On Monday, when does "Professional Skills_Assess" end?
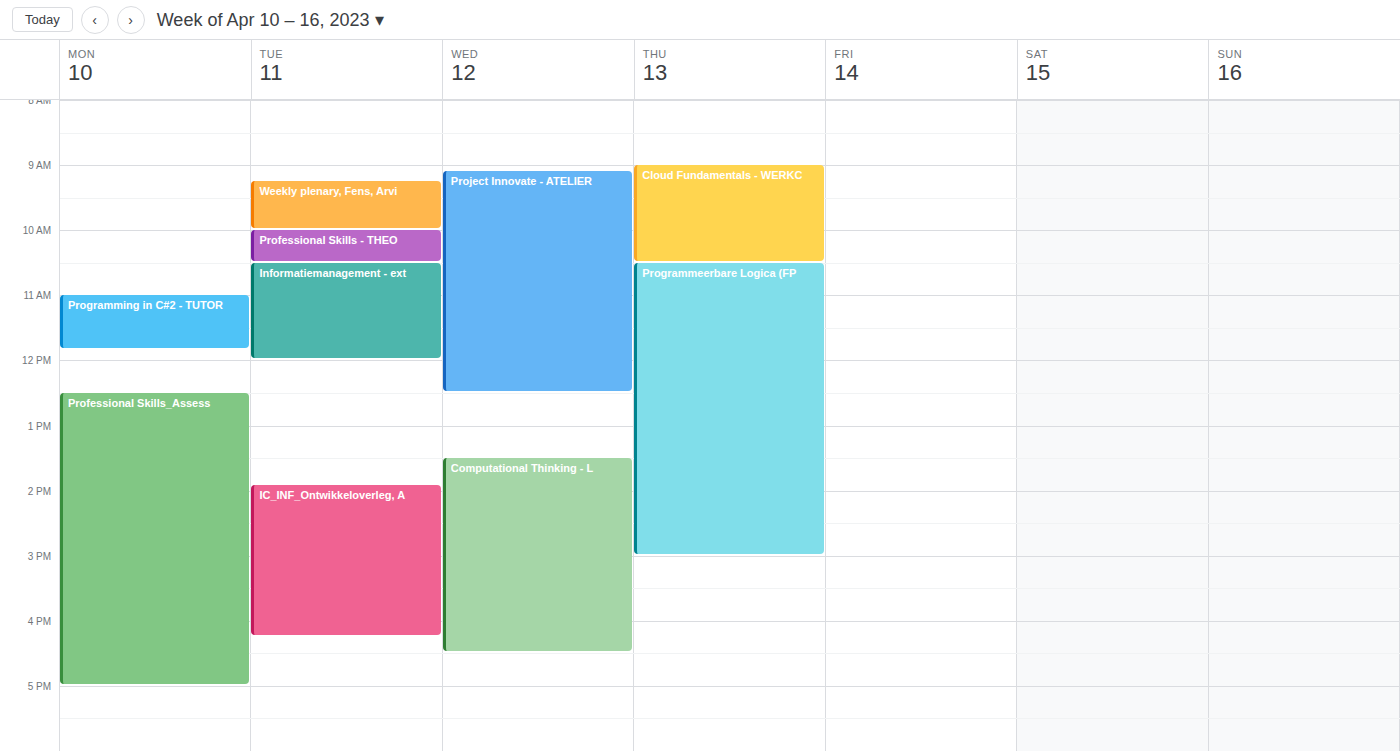
5:00 PM